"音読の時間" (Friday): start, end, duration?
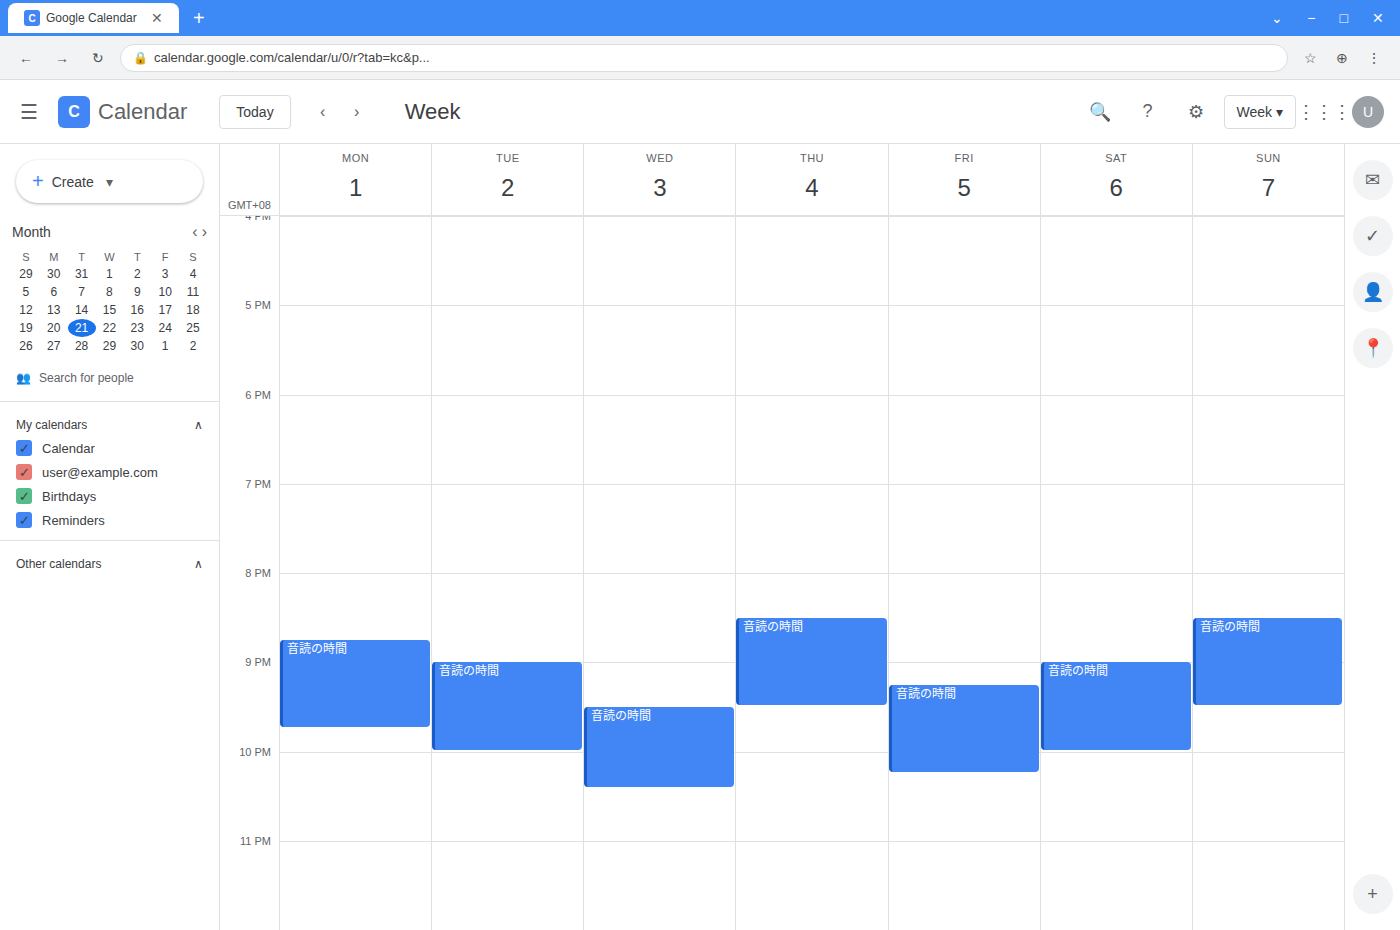
9:15 PM to 10:15 PM, 1 hour